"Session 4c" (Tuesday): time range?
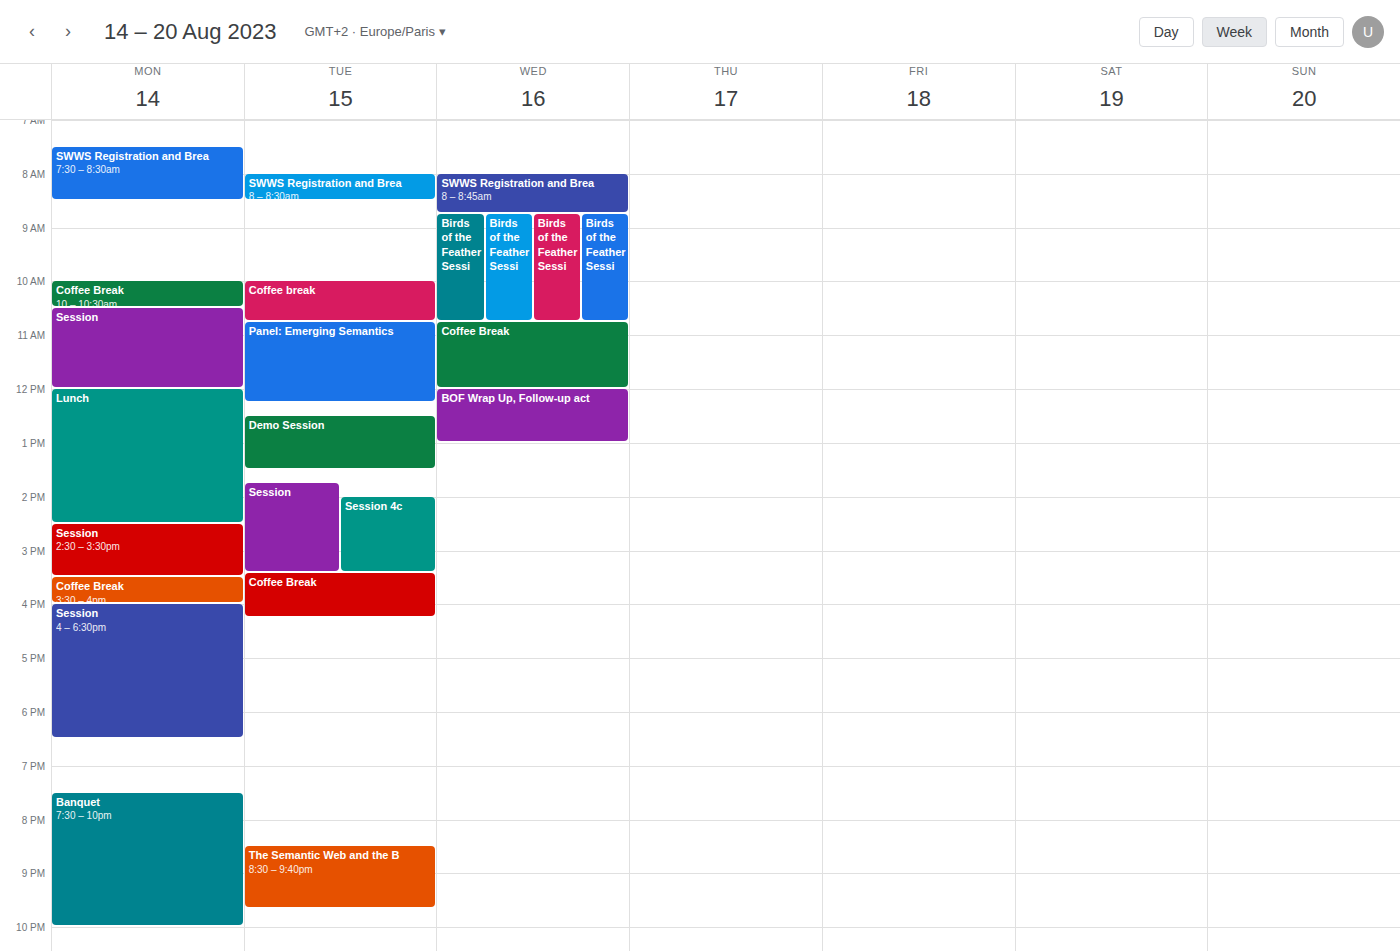
2:00 PM to 3:25 PM